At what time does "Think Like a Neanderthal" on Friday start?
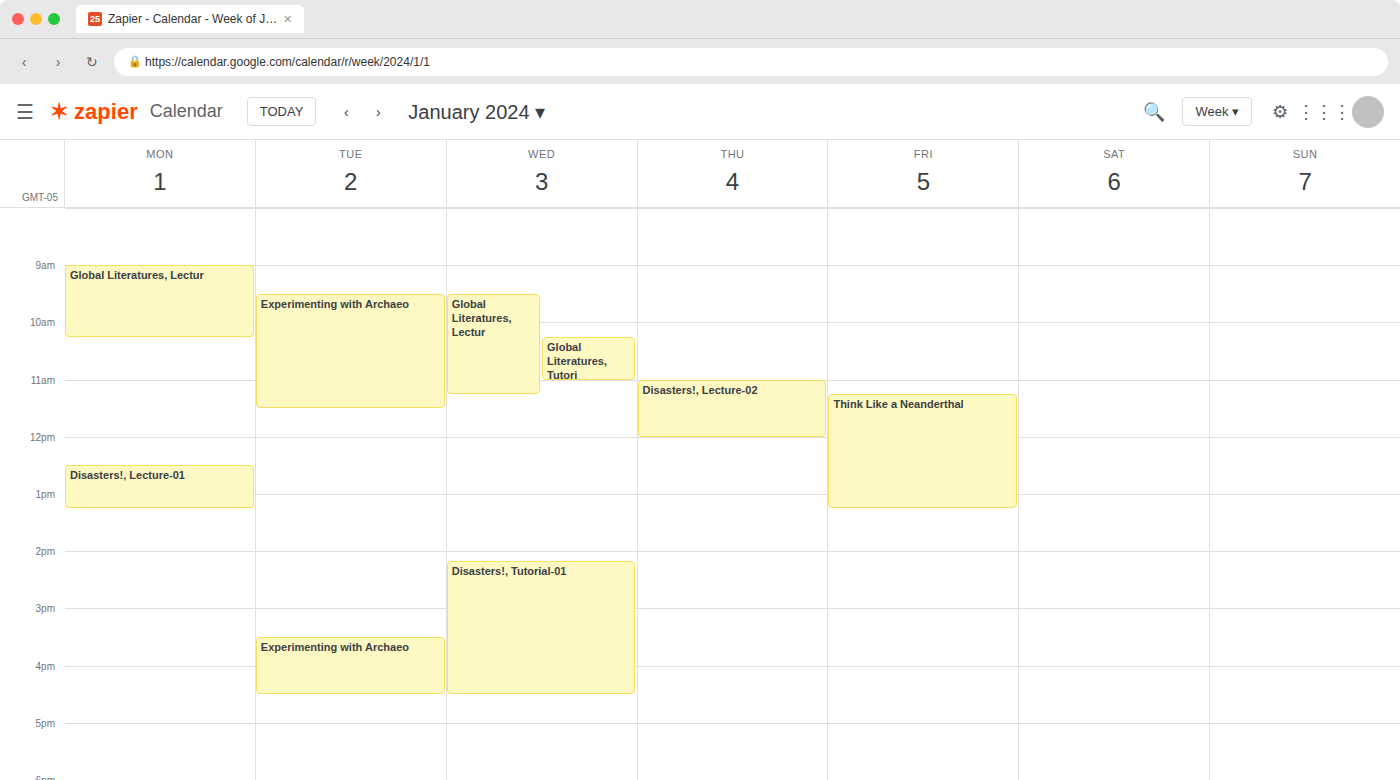
11:15